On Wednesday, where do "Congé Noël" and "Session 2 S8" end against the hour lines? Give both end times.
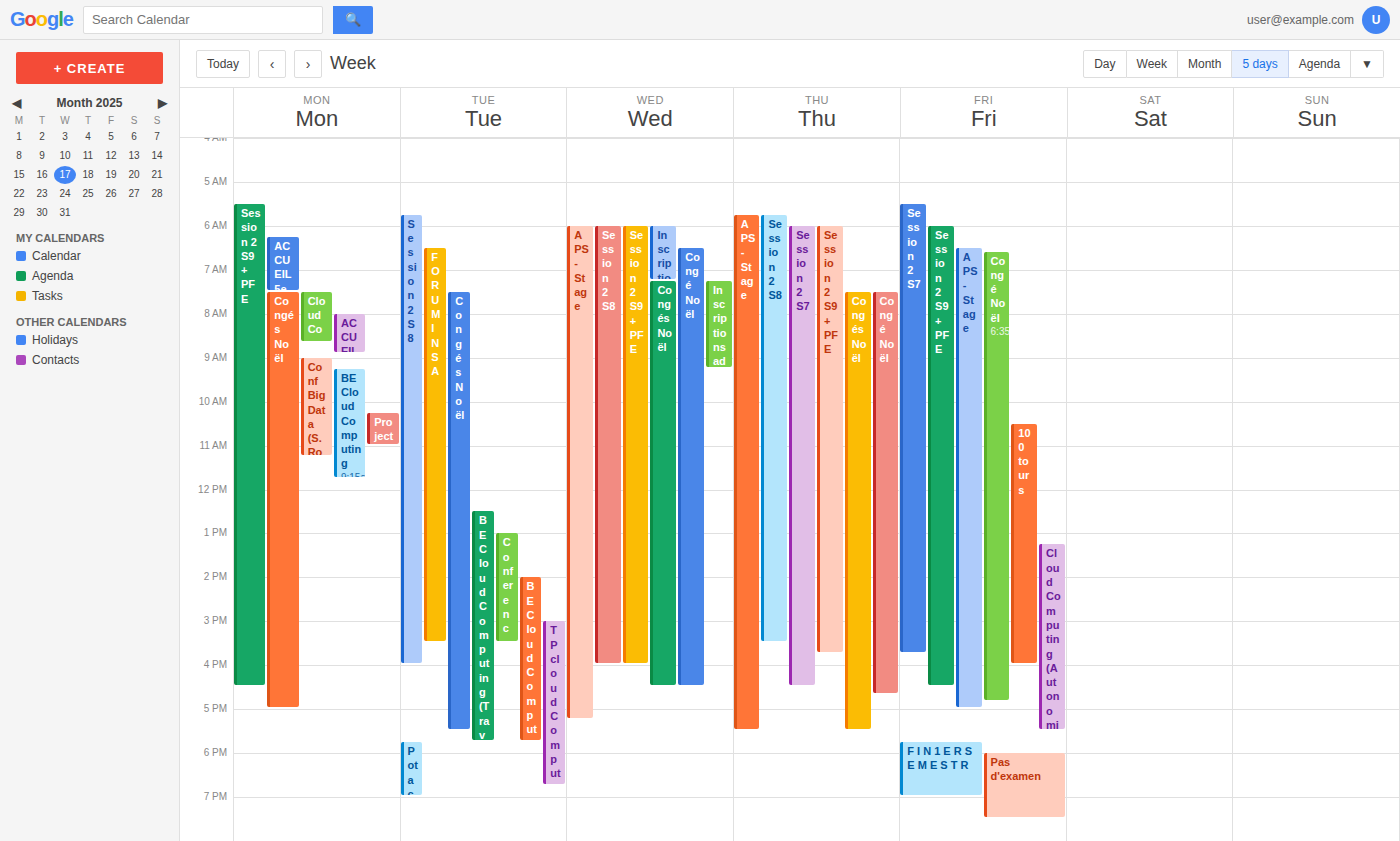
"Congé Noël": 4:30 PM, halfway between the 4 PM and 5 PM lines. "Session 2 S8": 4:00 PM, exactly on the 4 PM line.